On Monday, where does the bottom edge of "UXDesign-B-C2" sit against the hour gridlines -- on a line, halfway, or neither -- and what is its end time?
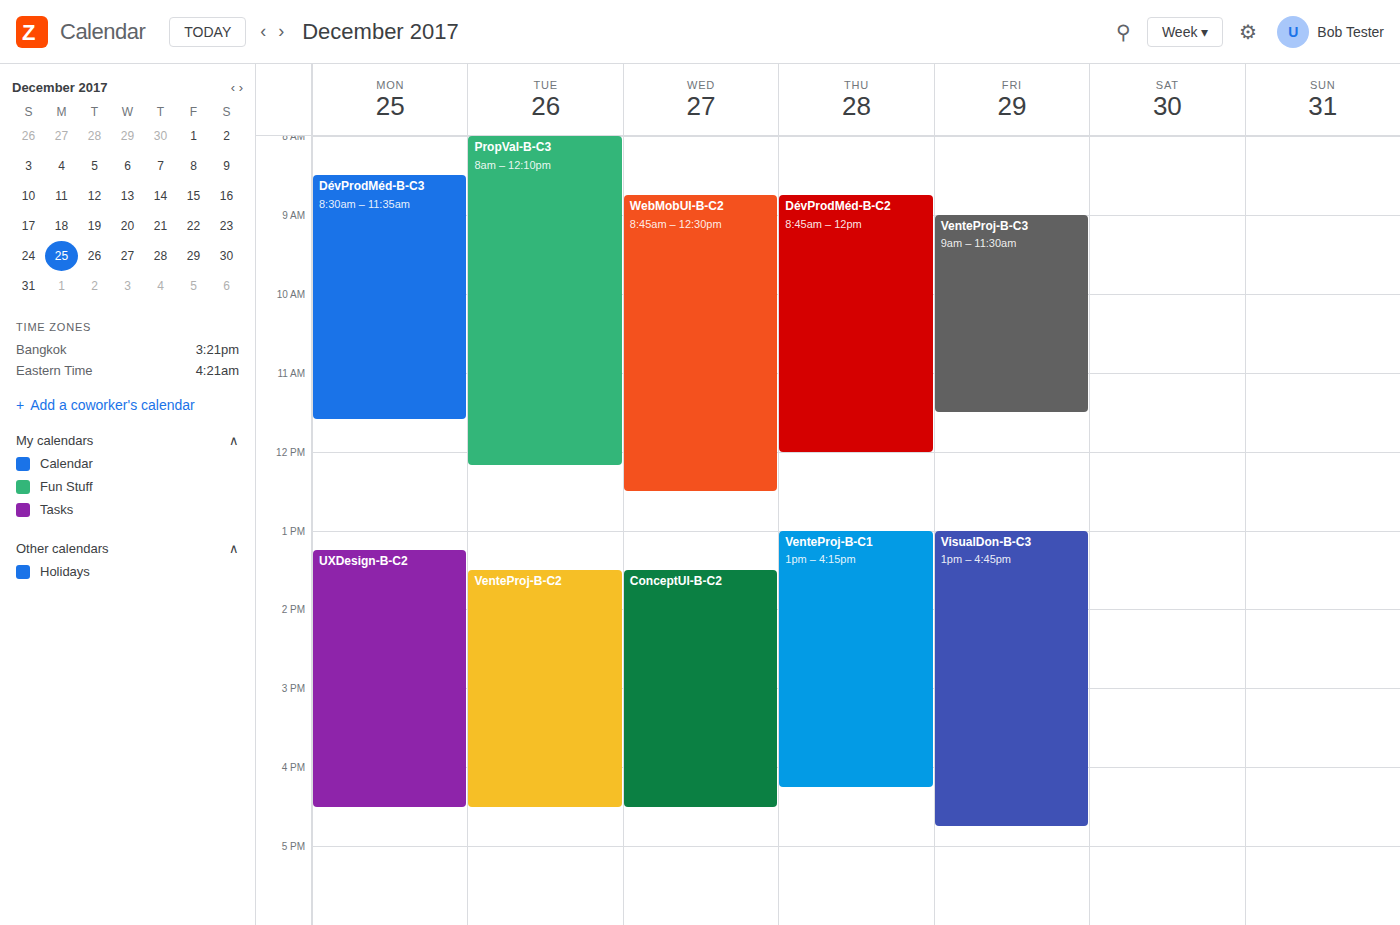
4:30 PM -- halfway between the 4 PM and 5 PM lines.